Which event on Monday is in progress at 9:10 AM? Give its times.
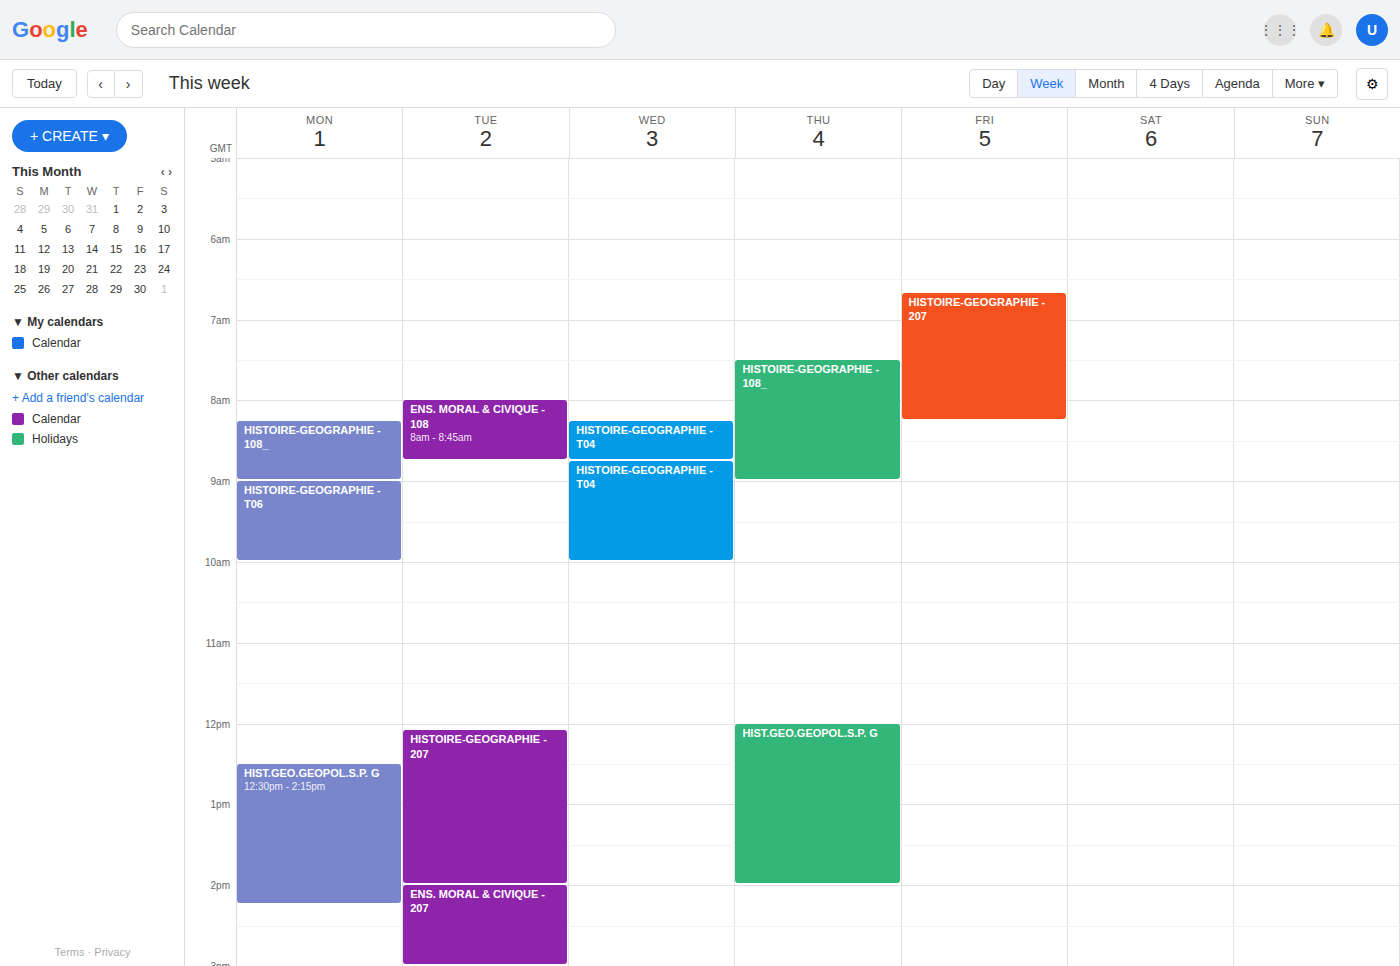
"HISTOIRE-GEOGRAPHIE - T06", 9:00 AM to 10:00 AM